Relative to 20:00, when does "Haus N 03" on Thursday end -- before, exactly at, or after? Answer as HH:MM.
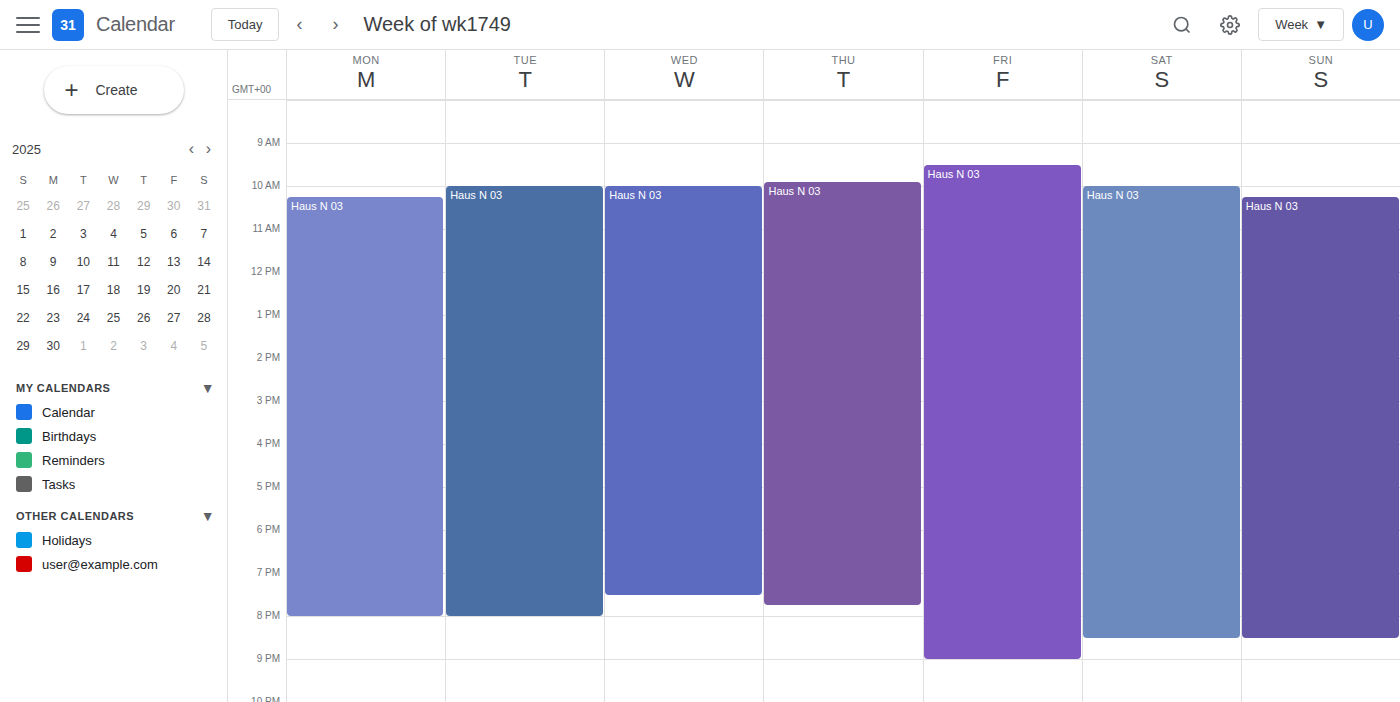
19:45 -- before 20:00, 15 minutes above the 20:00 line.